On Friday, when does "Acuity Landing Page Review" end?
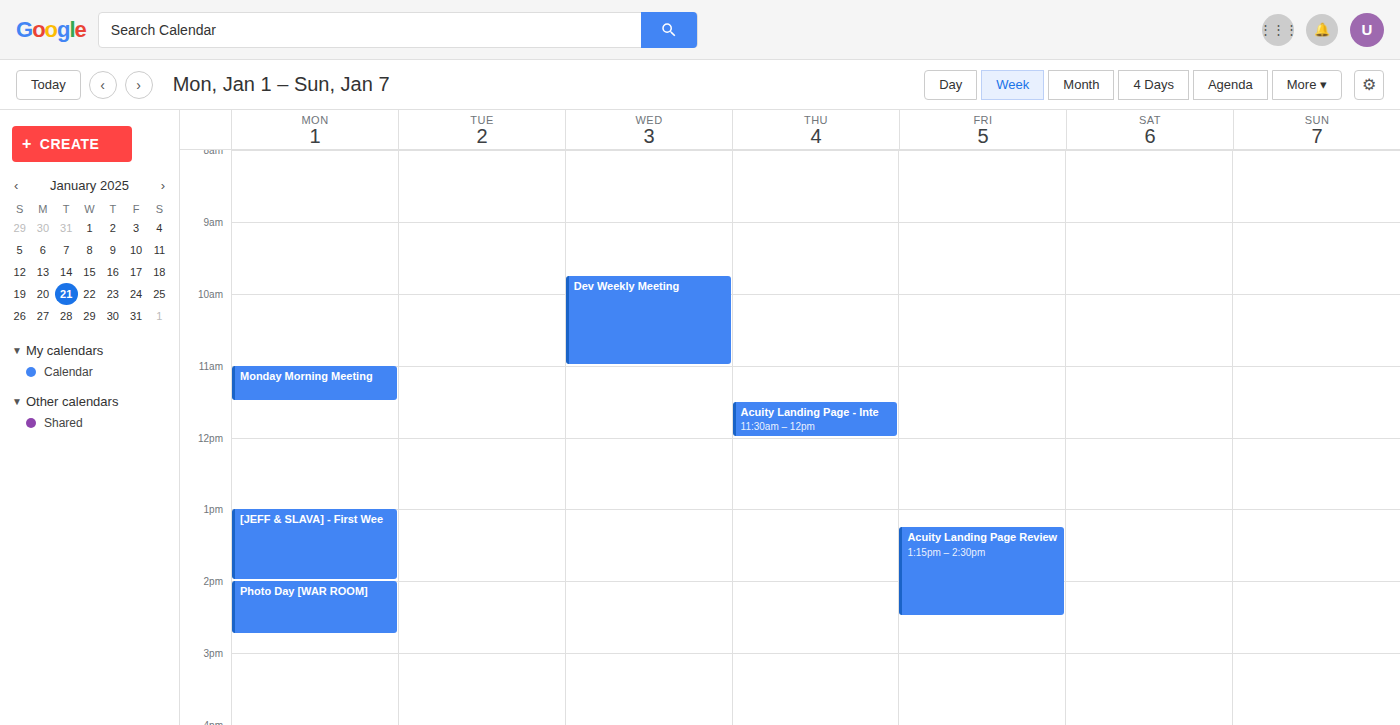
14:30